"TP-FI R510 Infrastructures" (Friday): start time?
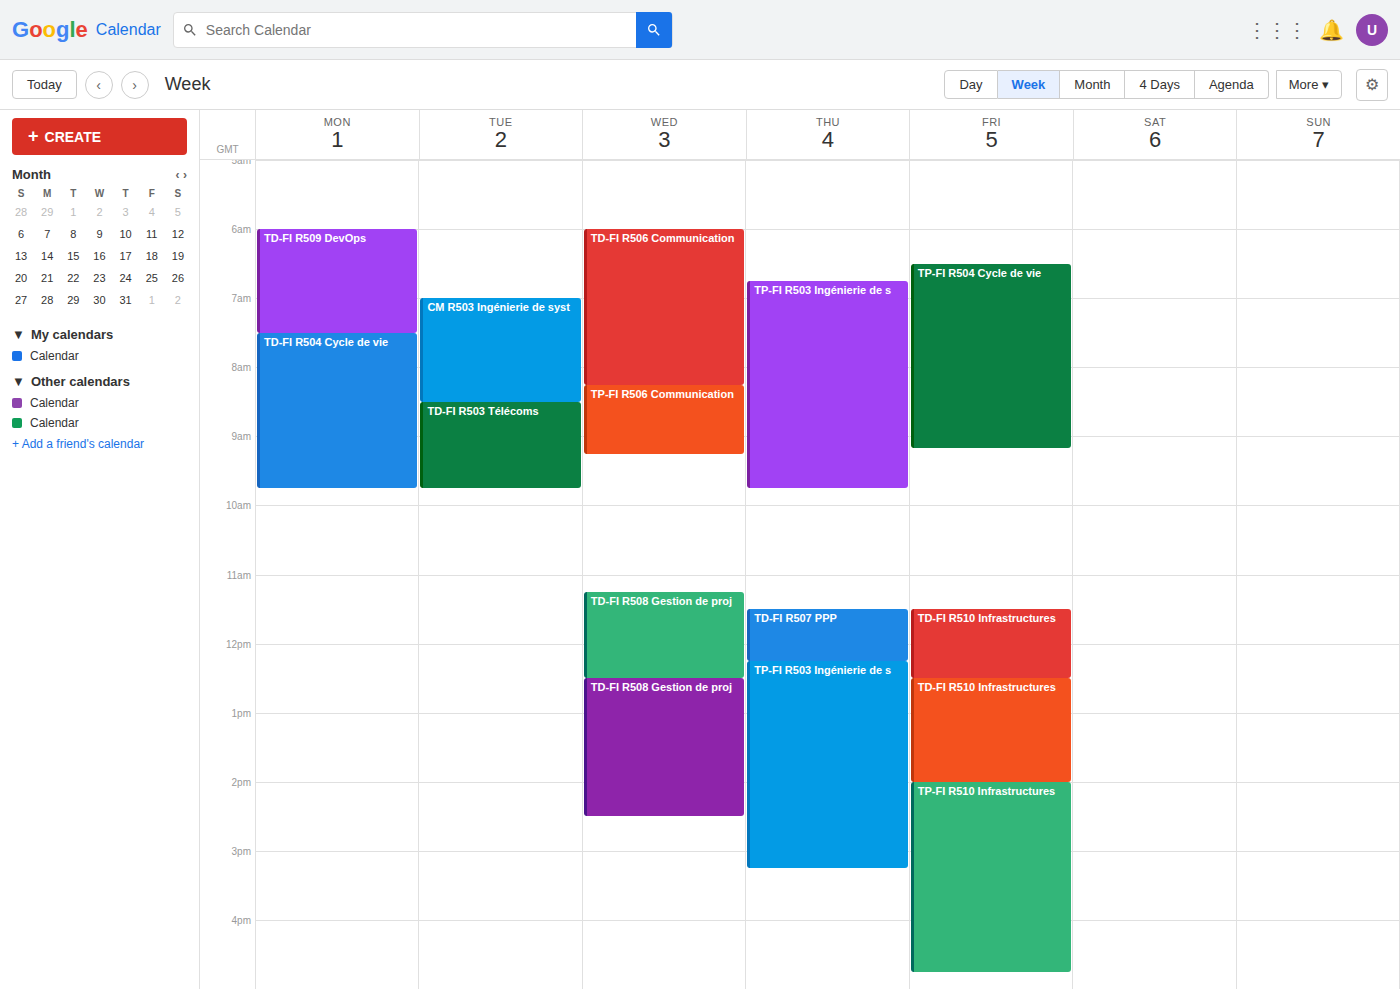
14:00